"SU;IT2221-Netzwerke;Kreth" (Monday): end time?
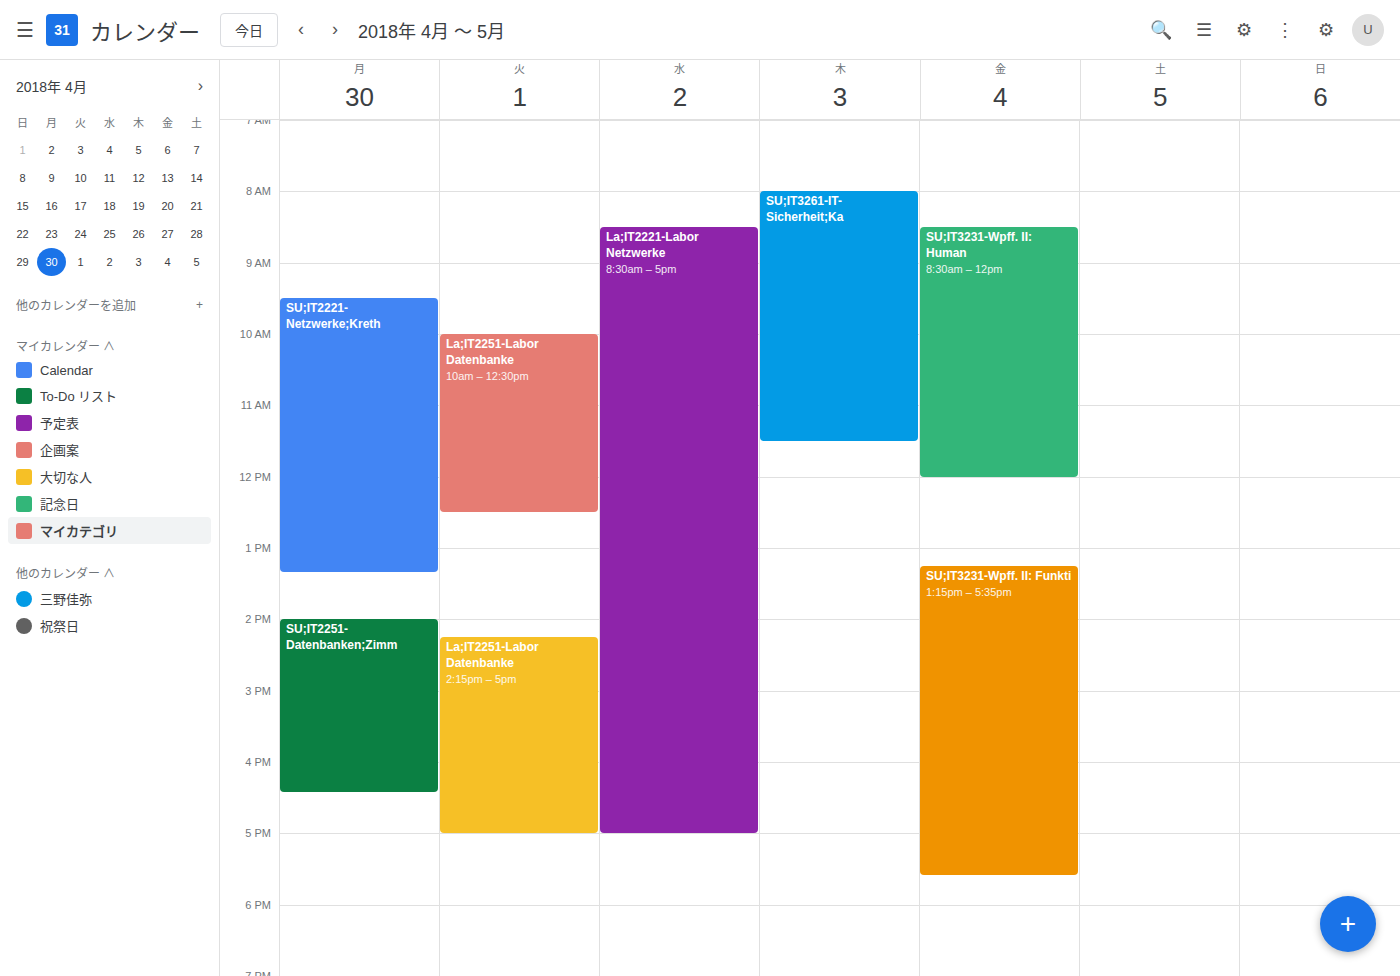
13:20